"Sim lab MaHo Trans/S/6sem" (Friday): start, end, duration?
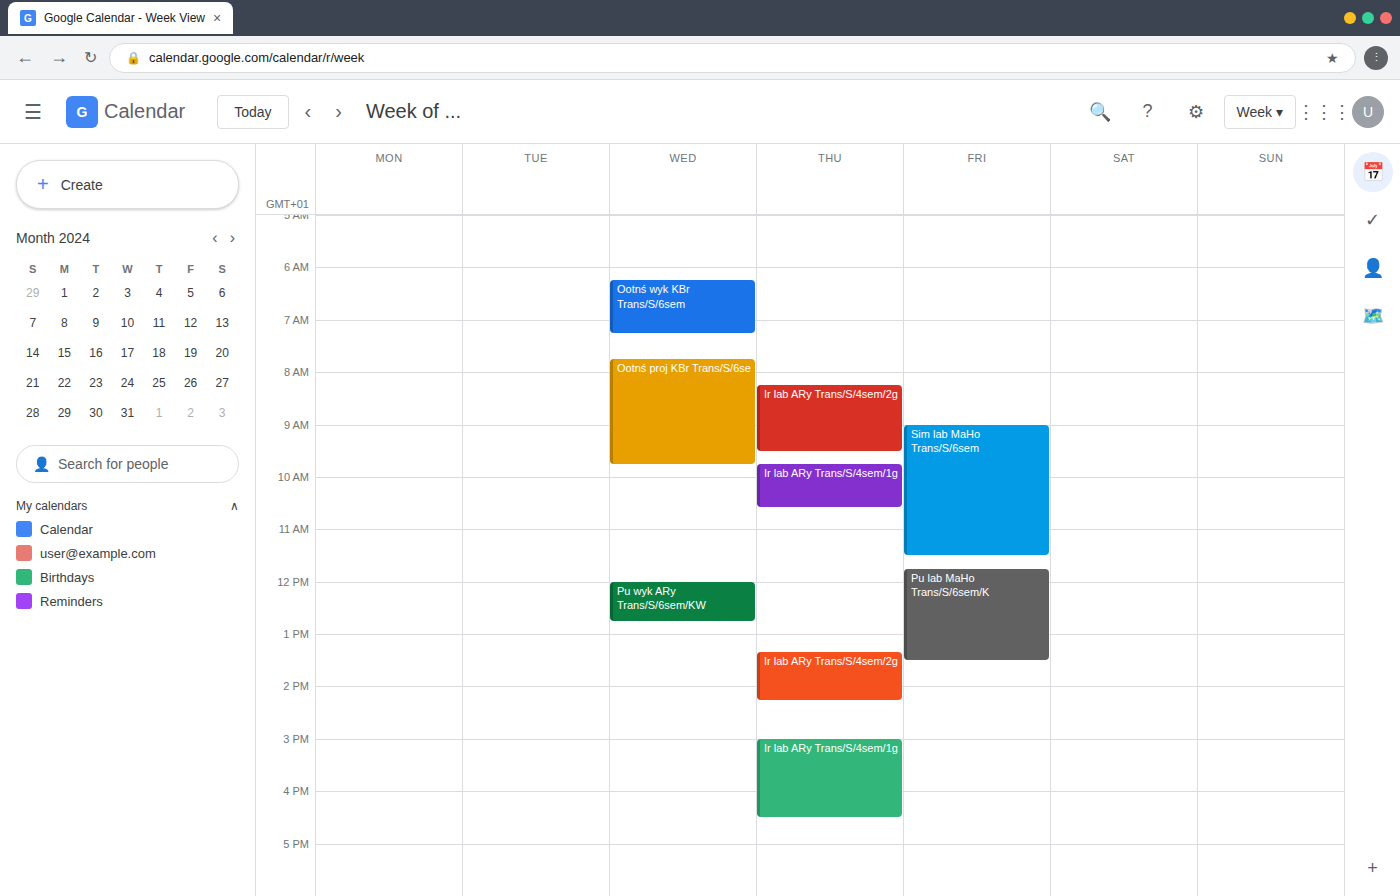
9:00 AM to 11:30 AM, 2 hours 30 minutes